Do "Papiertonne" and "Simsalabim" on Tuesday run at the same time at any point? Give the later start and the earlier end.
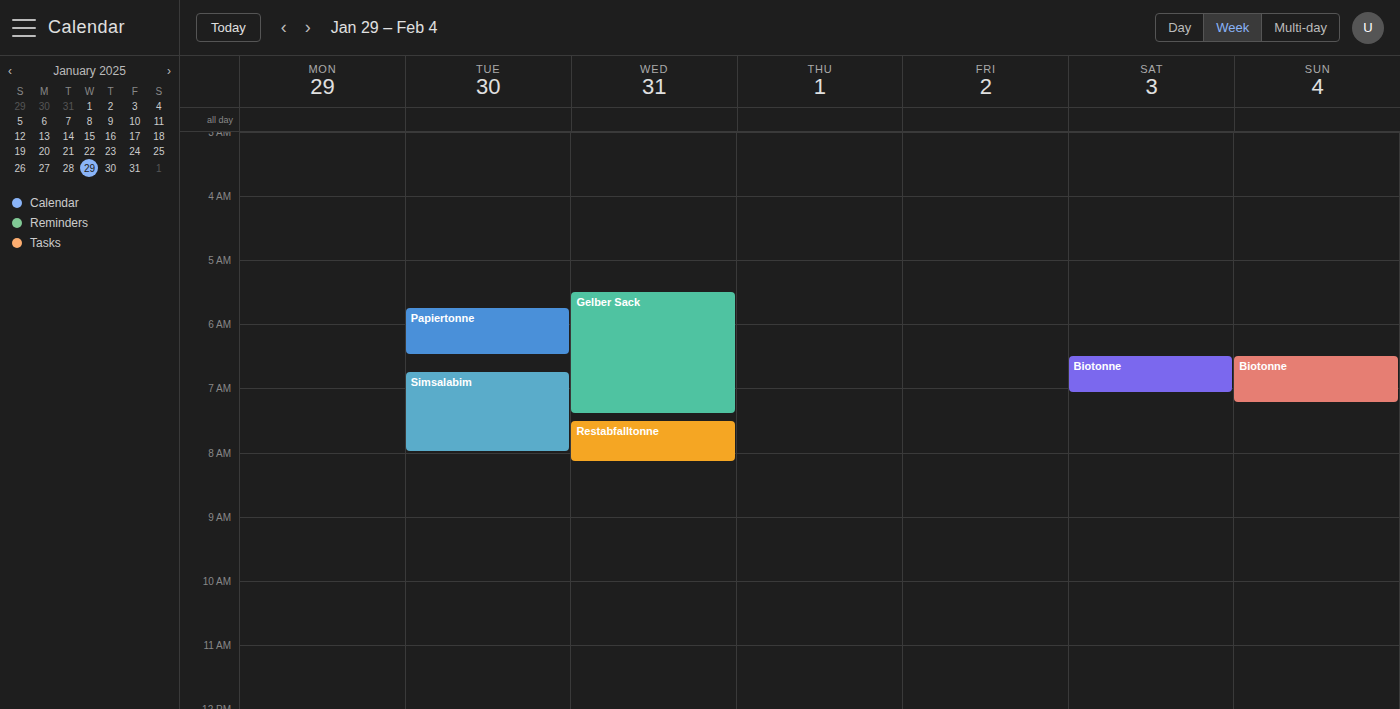
"Papiertonne" ends at 6:30 AM and "Simsalabim" starts at 6:45 AM -- no overlap.